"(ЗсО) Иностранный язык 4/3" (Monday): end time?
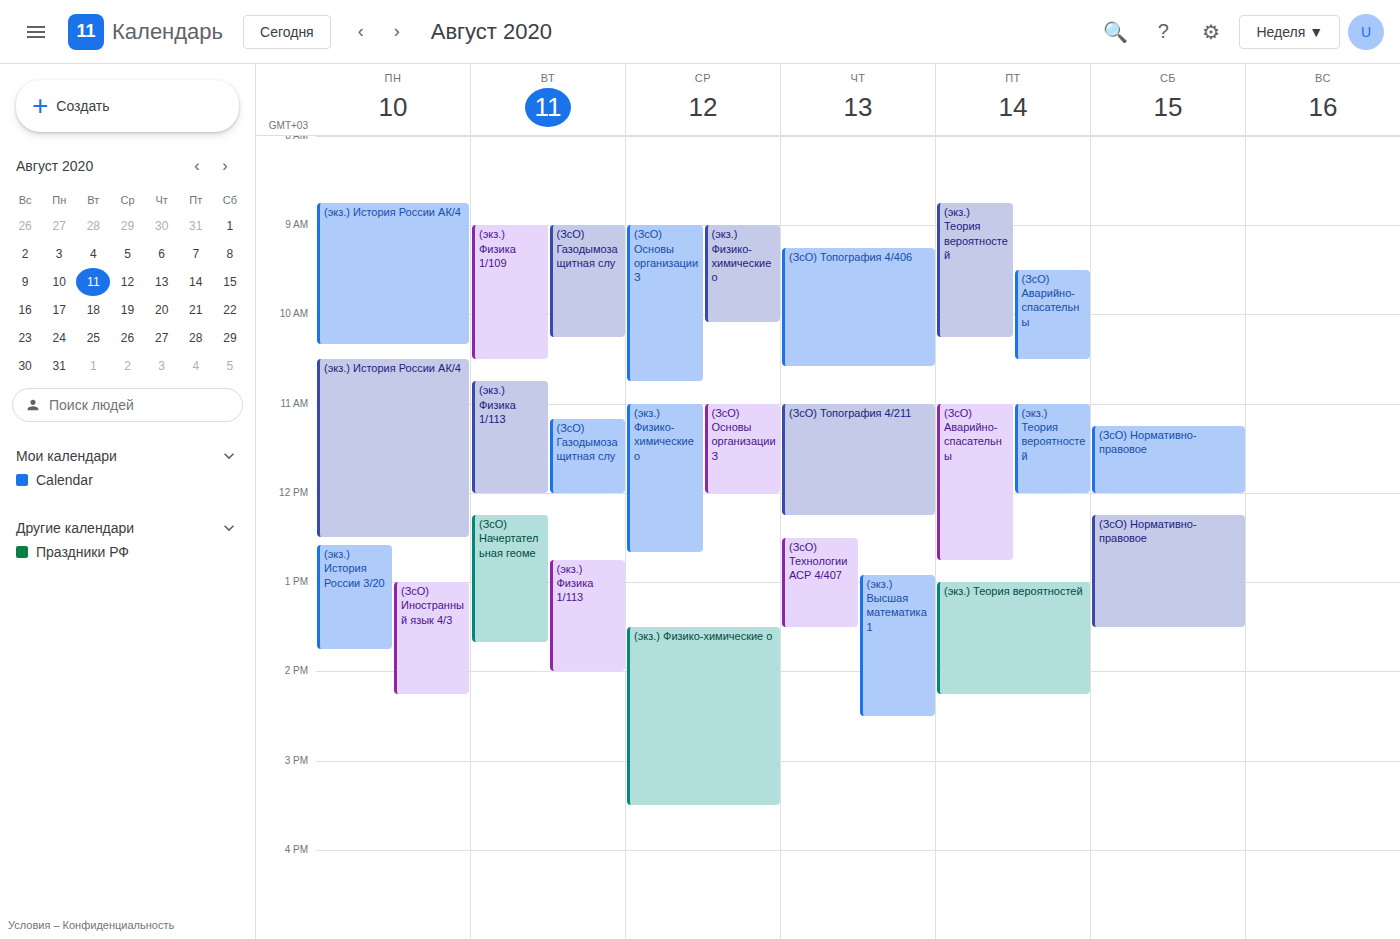
2:15 PM